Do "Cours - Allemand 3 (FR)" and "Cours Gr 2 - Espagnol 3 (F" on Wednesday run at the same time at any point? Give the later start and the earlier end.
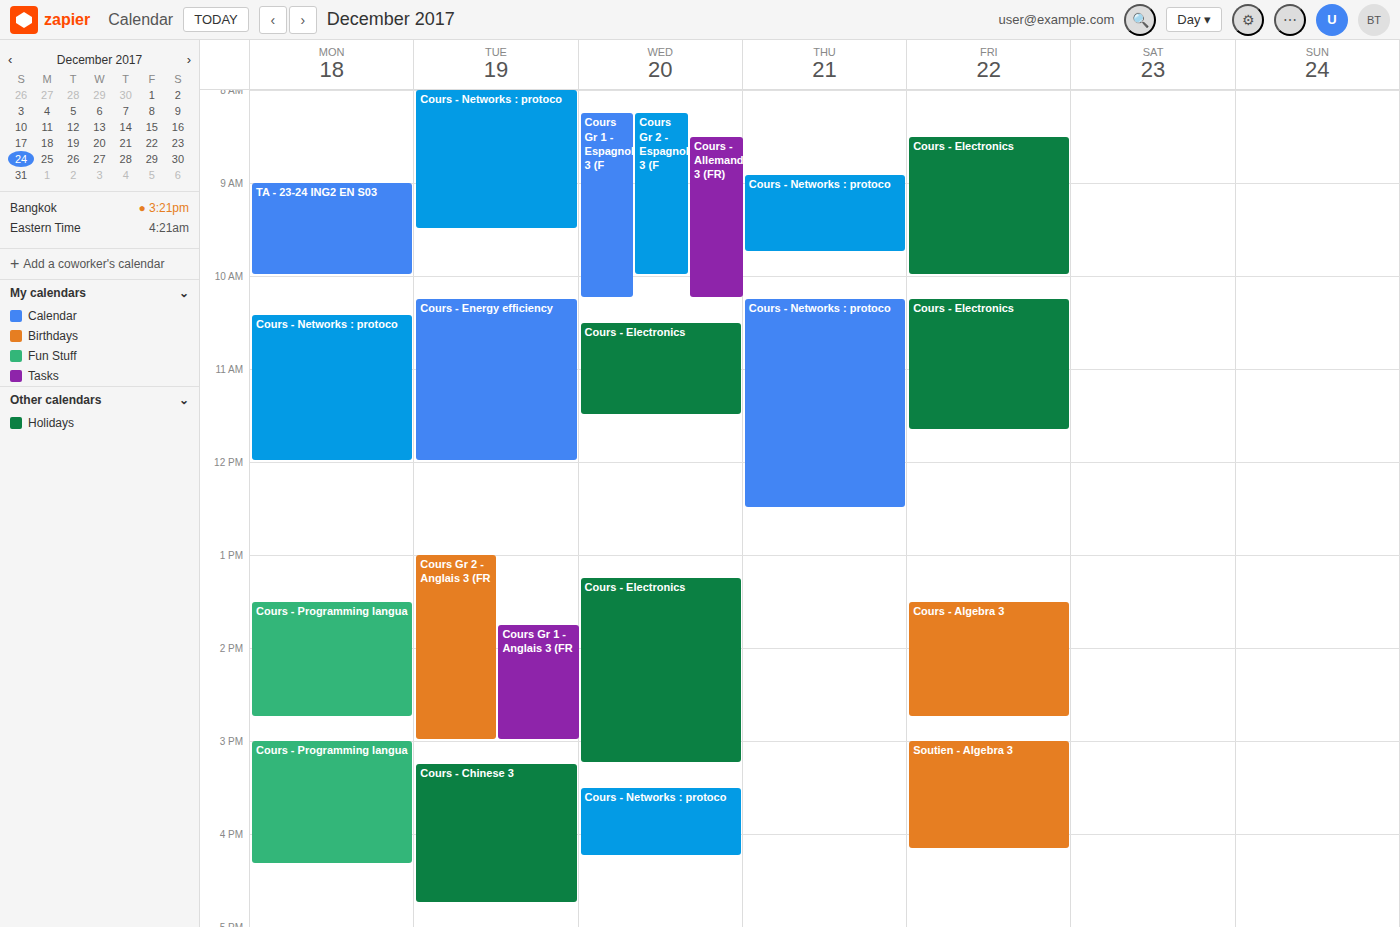
"Cours - Allemand 3 (FR)" starts at 8:30 AM, before "Cours Gr 2 - Espagnol 3 (F" ends at 10:00 AM -- they overlap.